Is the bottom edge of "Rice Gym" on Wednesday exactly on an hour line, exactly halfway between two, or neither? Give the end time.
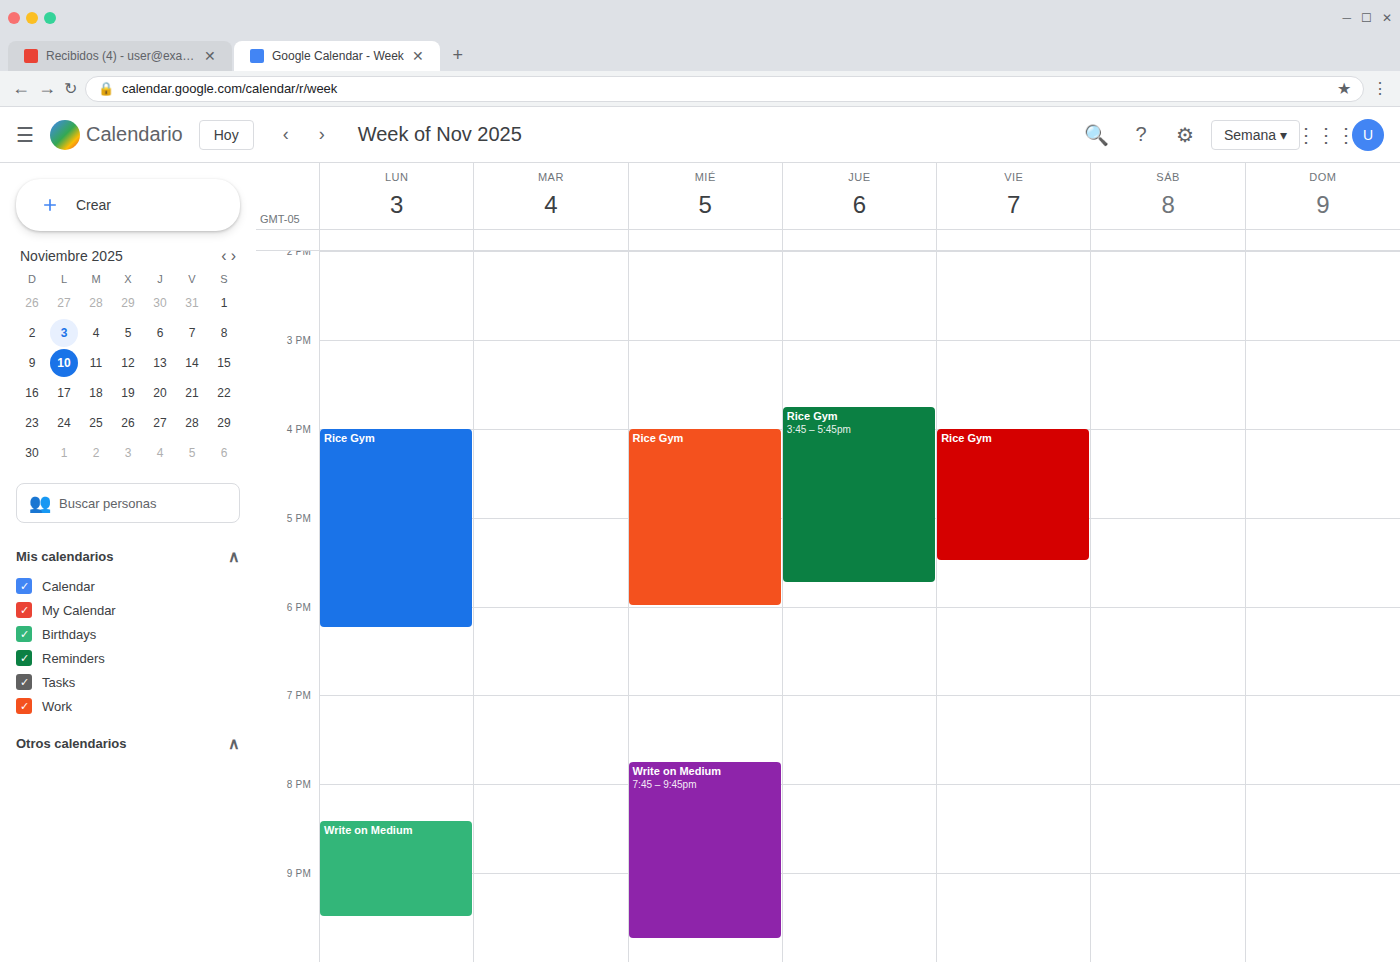
6:00 PM -- exactly on the 6 PM line.